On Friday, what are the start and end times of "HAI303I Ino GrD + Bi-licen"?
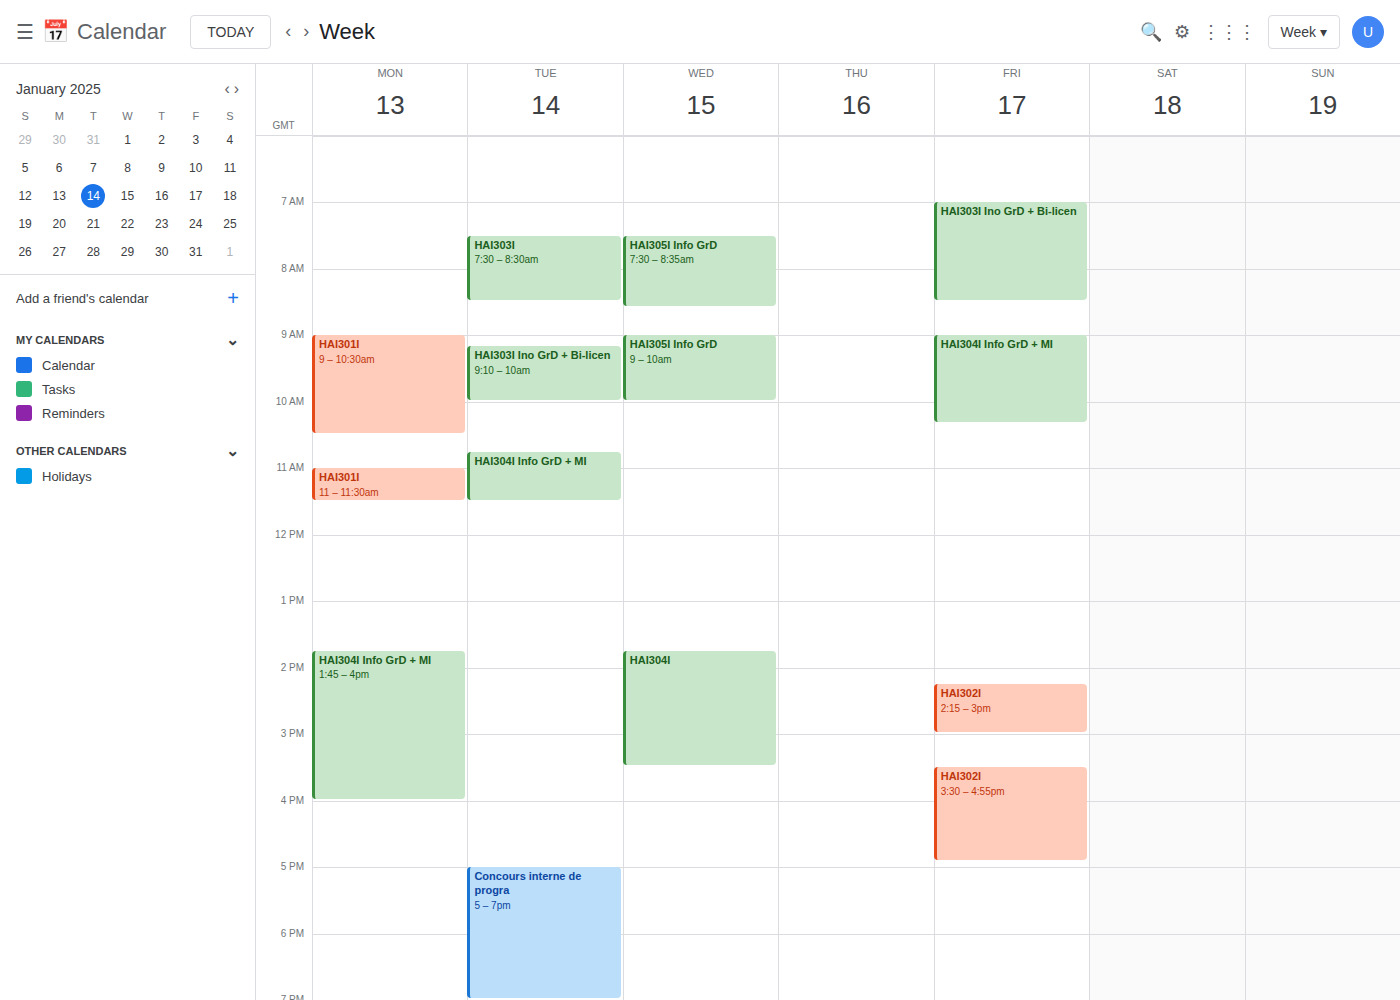
7:00 AM to 8:30 AM